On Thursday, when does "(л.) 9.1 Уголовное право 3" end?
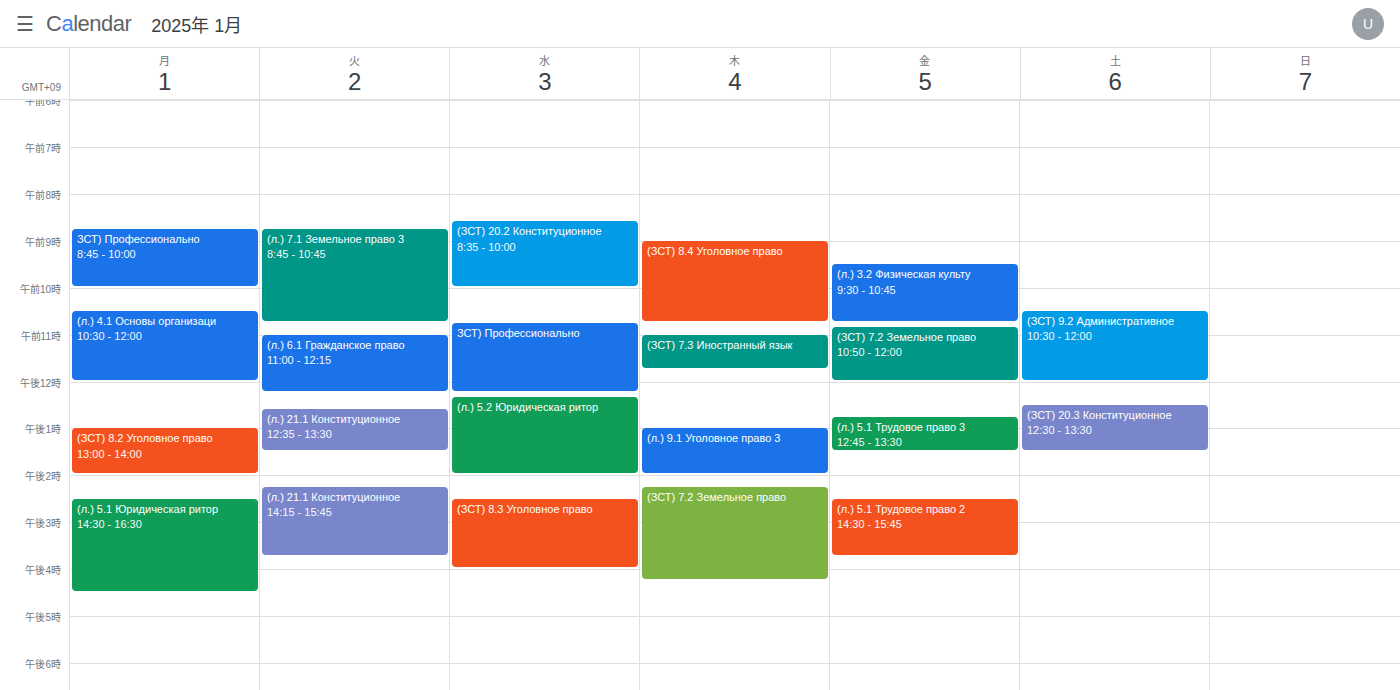
14:00